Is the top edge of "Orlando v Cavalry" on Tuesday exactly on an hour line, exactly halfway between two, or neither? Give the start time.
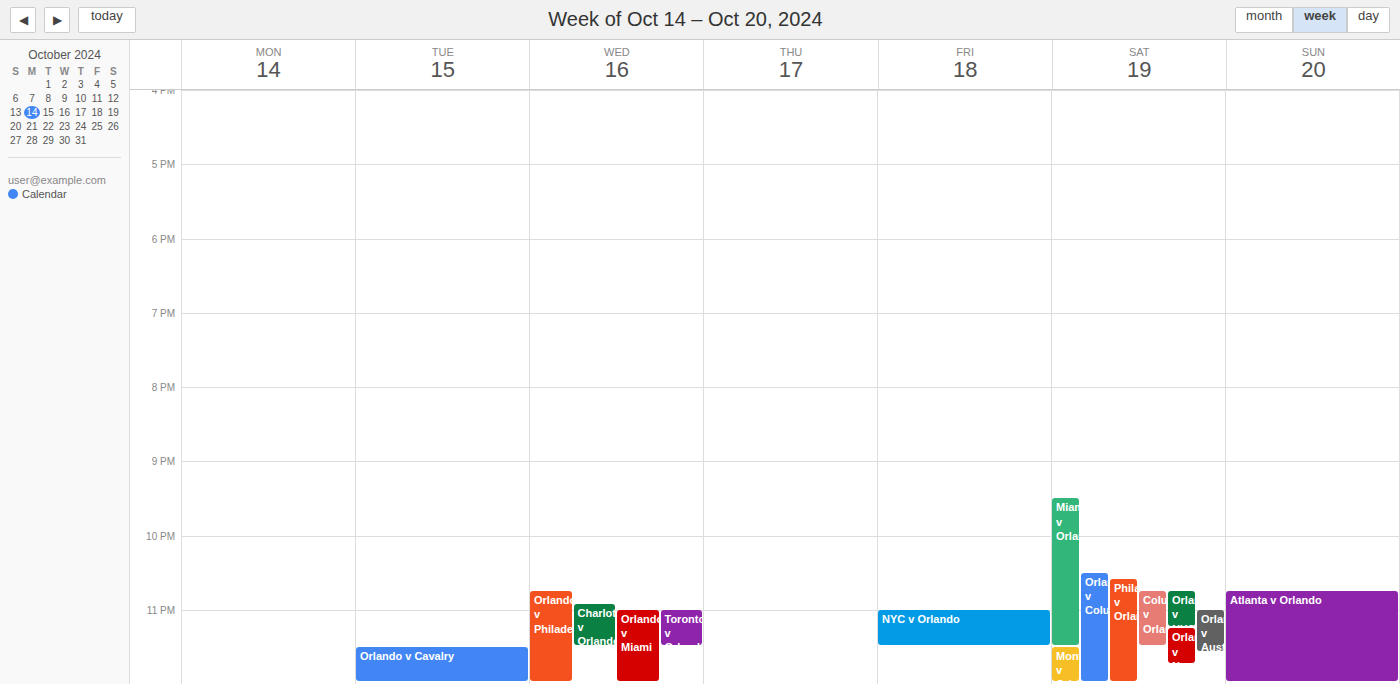
11:30 PM -- halfway between the 11 PM and 12 AM lines.